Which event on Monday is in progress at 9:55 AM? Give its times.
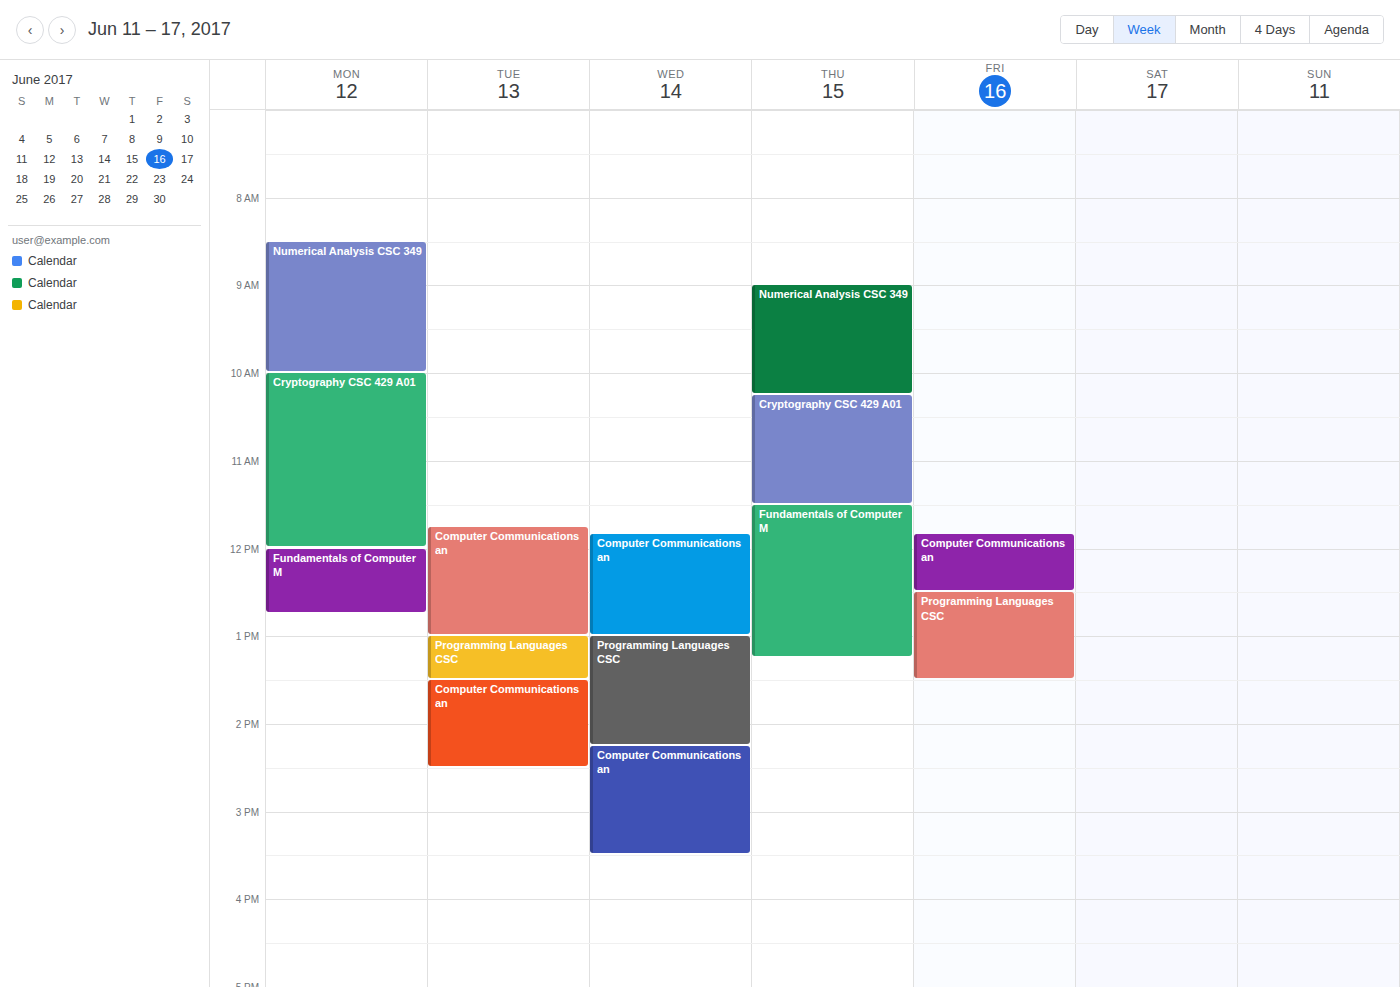
"Numerical Analysis CSC 349", 8:30 AM to 10:00 AM